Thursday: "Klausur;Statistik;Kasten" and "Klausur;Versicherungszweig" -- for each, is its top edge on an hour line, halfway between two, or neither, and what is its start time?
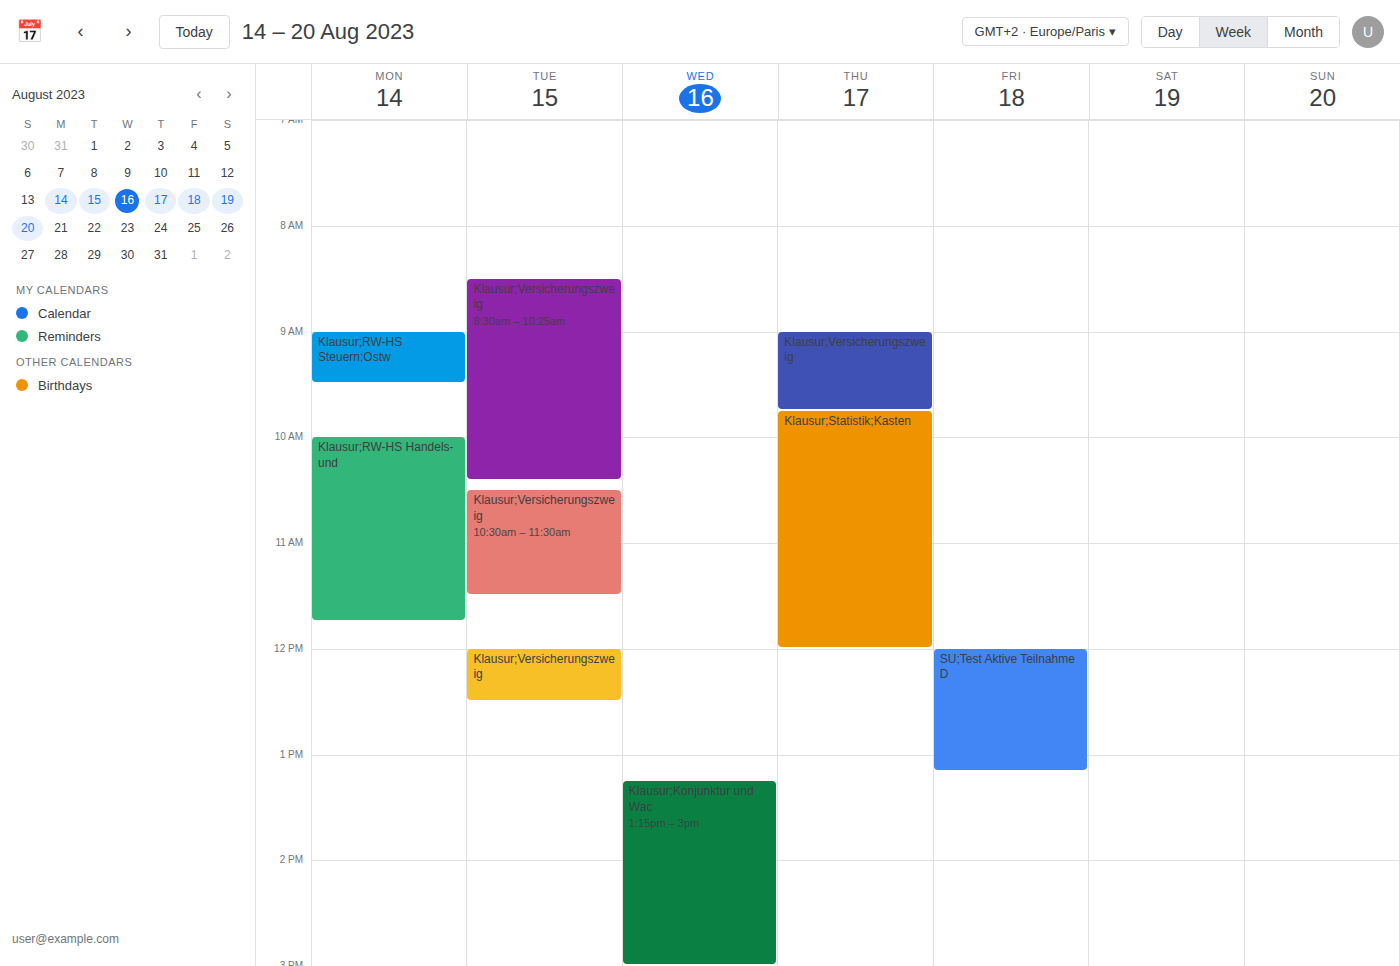
"Klausur;Statistik;Kasten": 9:45 AM, neither: three quarters of the way from the 9 AM line to the 10 AM line. "Klausur;Versicherungszweig": 9:00 AM, exactly on the 9 AM line.